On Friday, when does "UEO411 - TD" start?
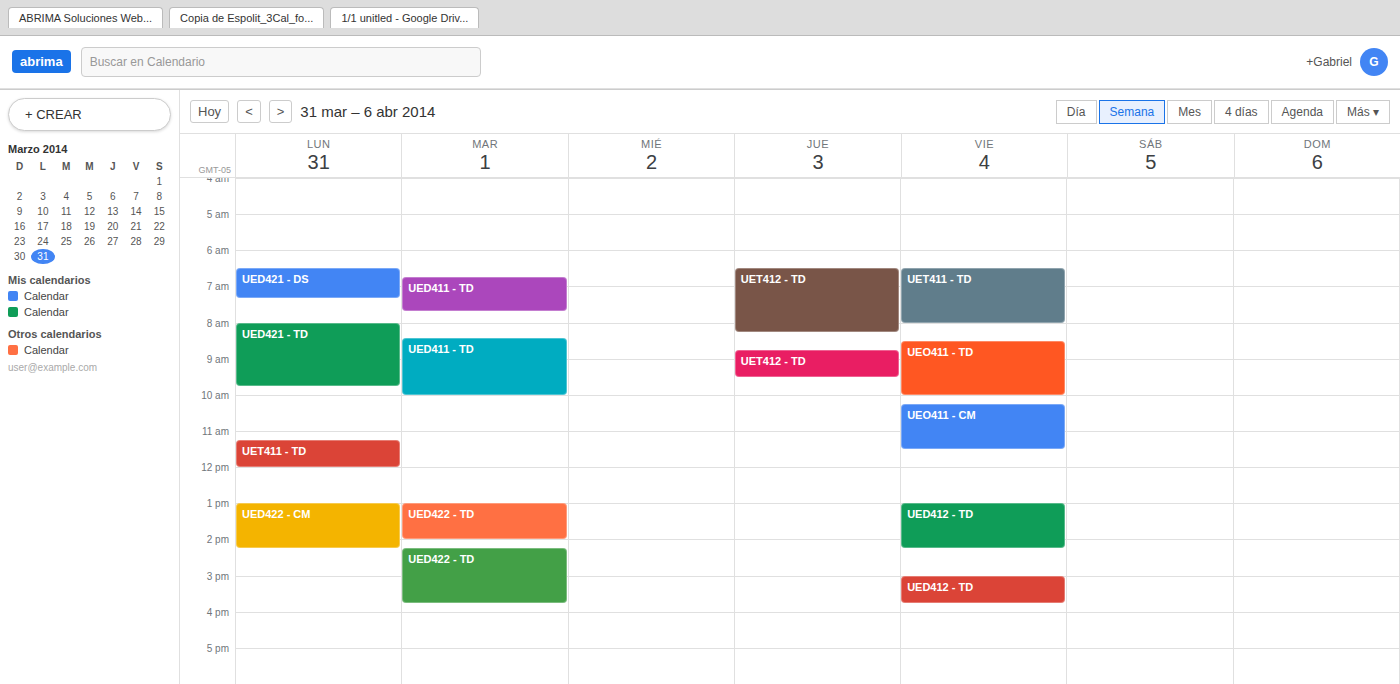
8:30 AM